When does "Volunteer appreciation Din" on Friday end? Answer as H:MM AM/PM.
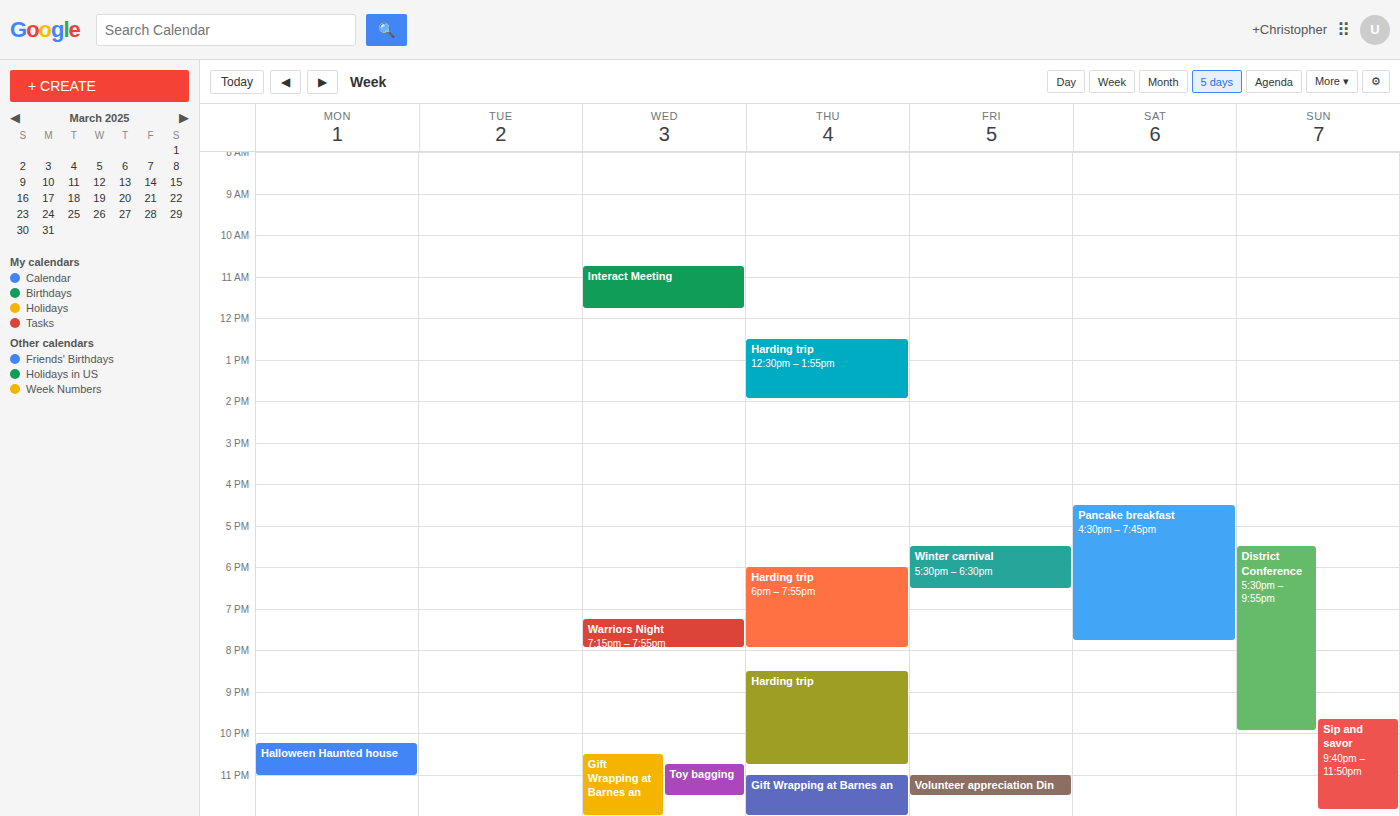
11:30 PM